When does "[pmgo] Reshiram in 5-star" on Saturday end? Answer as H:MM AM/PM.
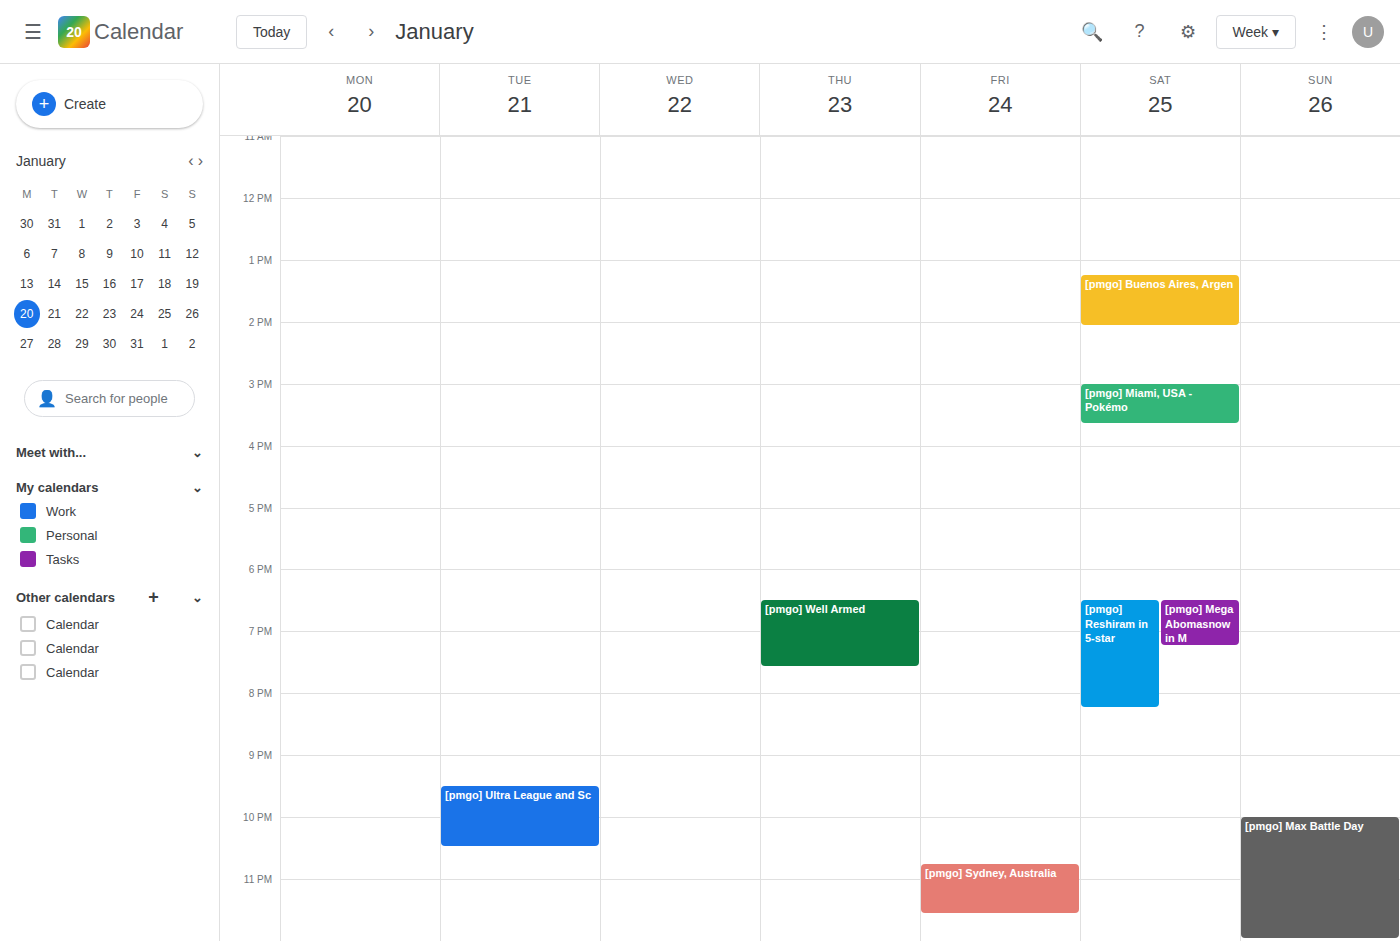
8:15 PM